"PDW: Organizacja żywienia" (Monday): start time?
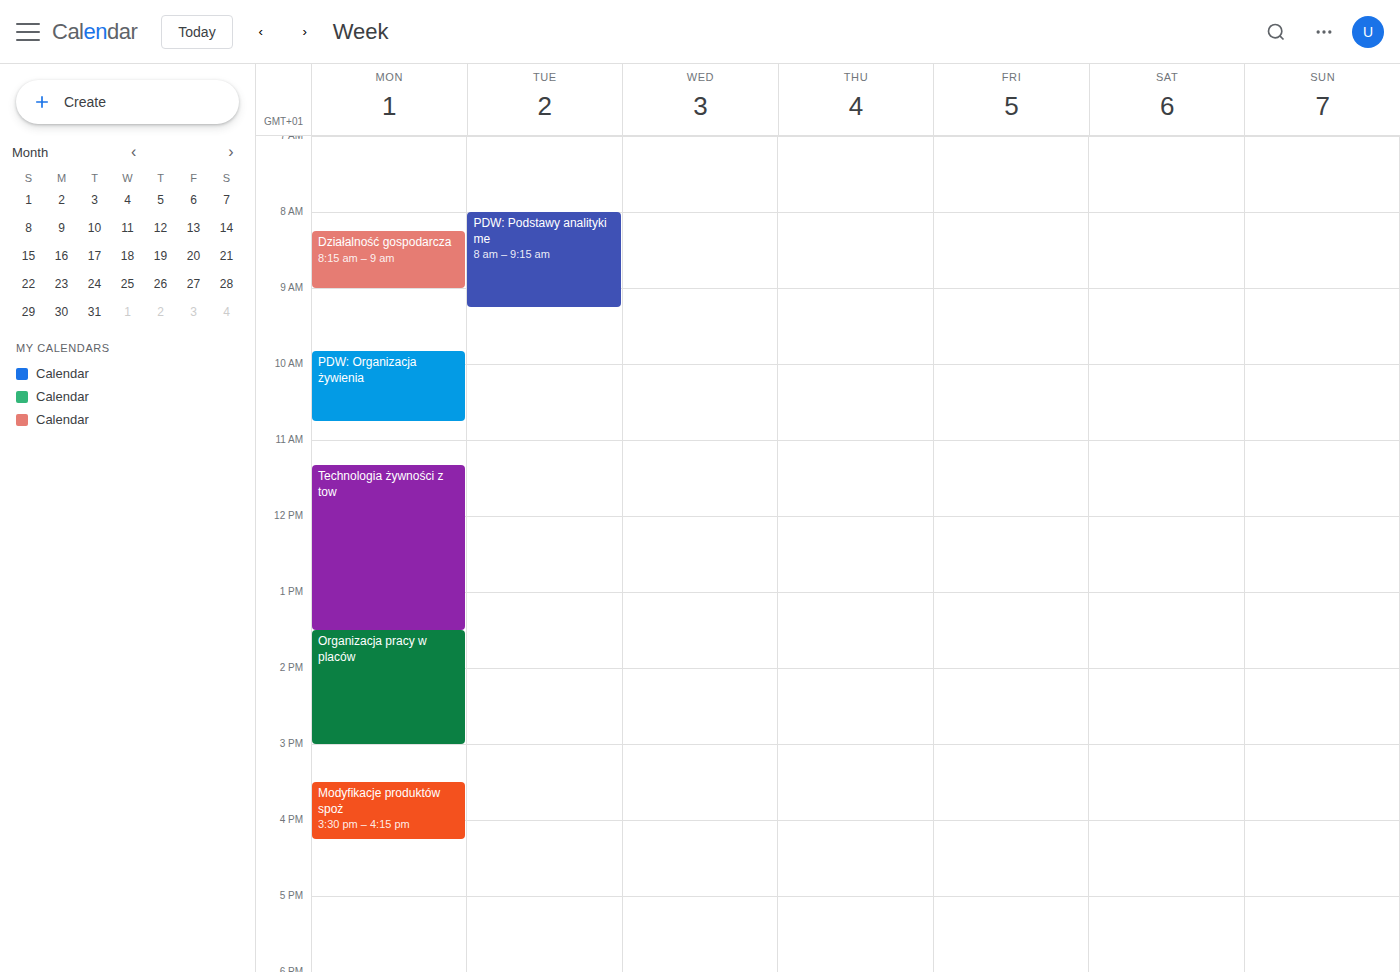
9:50 AM